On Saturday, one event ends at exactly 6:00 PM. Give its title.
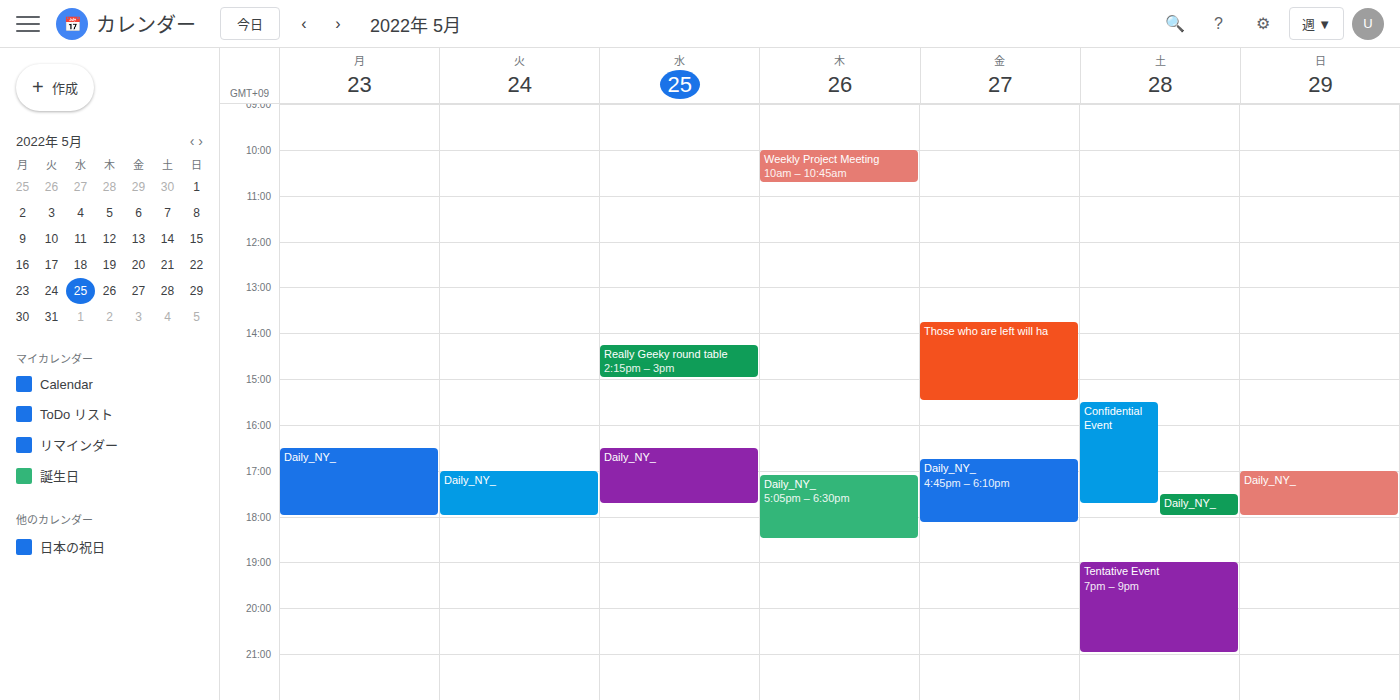
"Daily_NY_"